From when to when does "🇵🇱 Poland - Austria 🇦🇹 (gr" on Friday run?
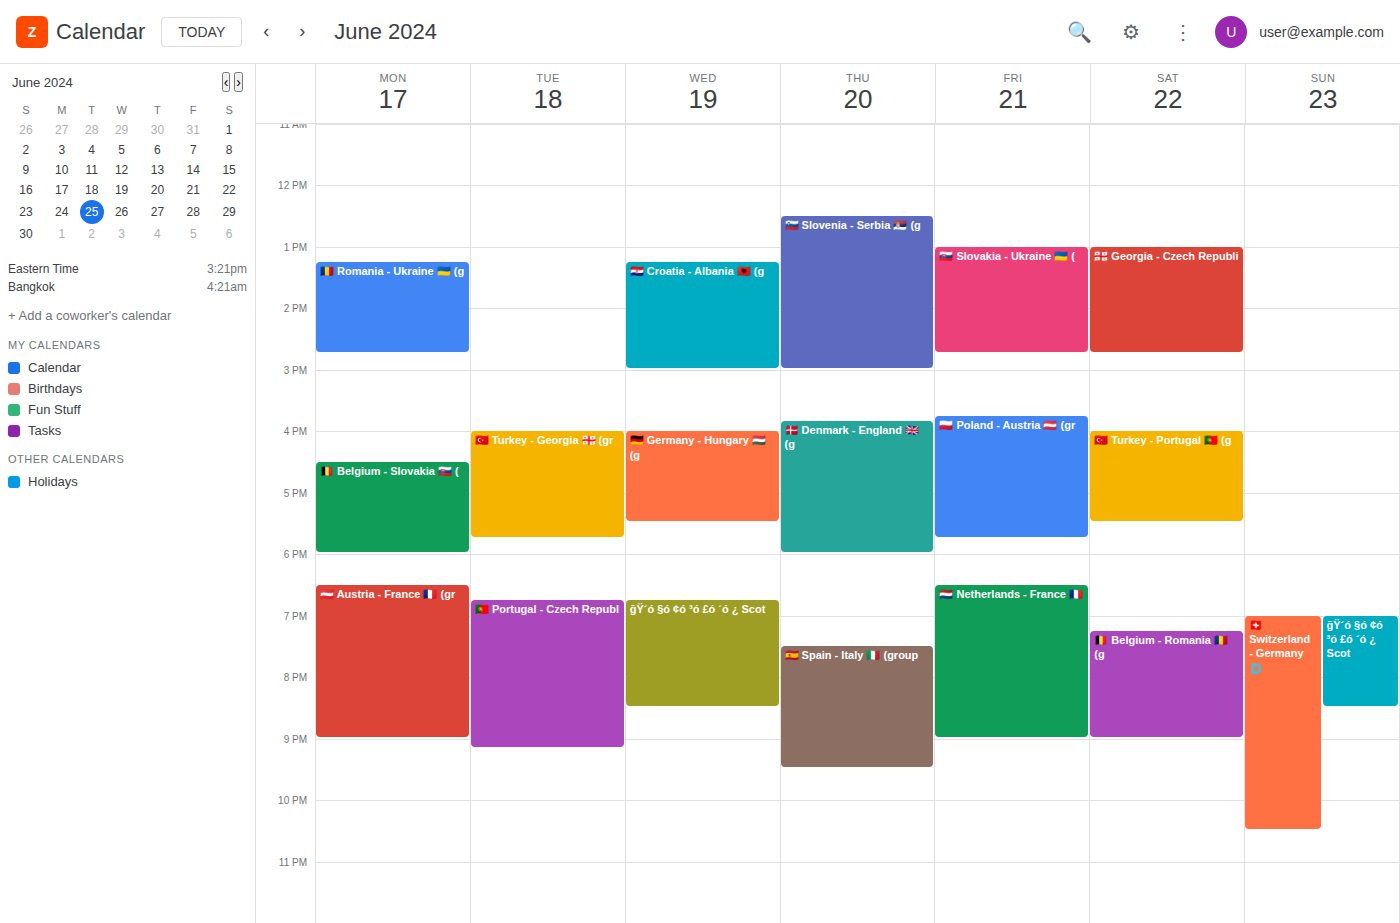
3:45 PM to 5:45 PM